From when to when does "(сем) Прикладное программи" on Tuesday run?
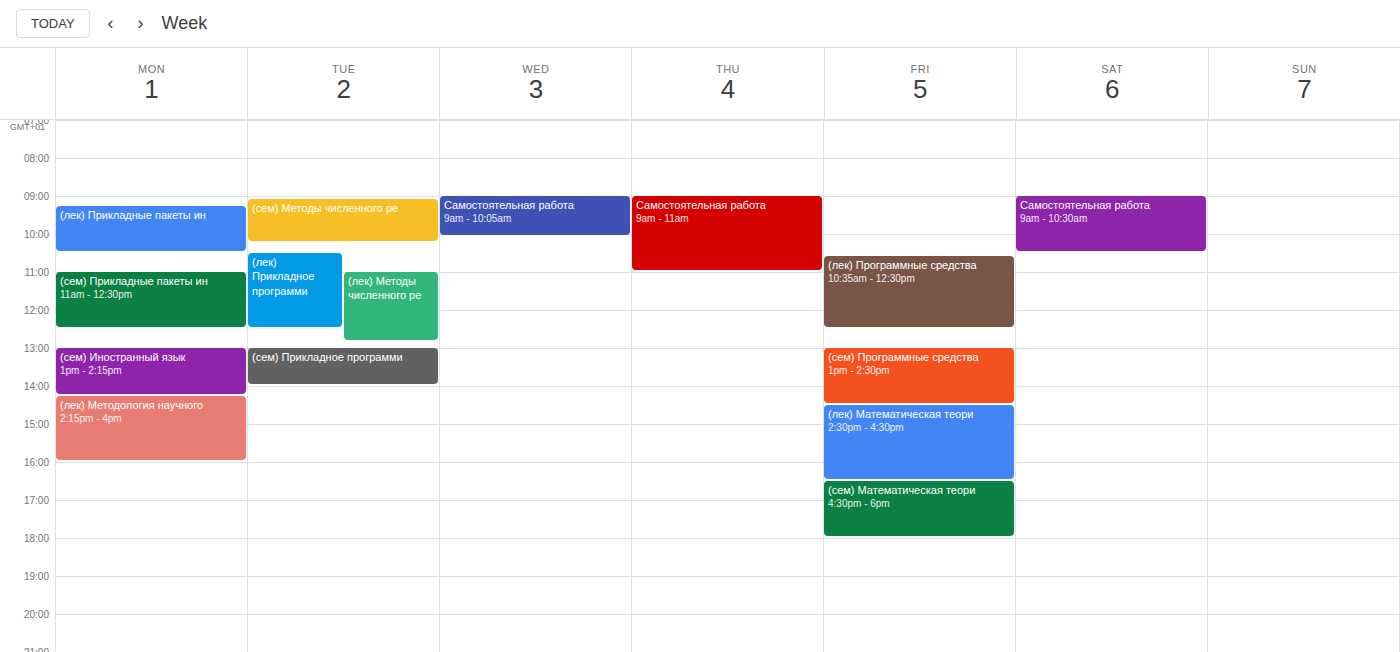
1:00 PM to 2:00 PM